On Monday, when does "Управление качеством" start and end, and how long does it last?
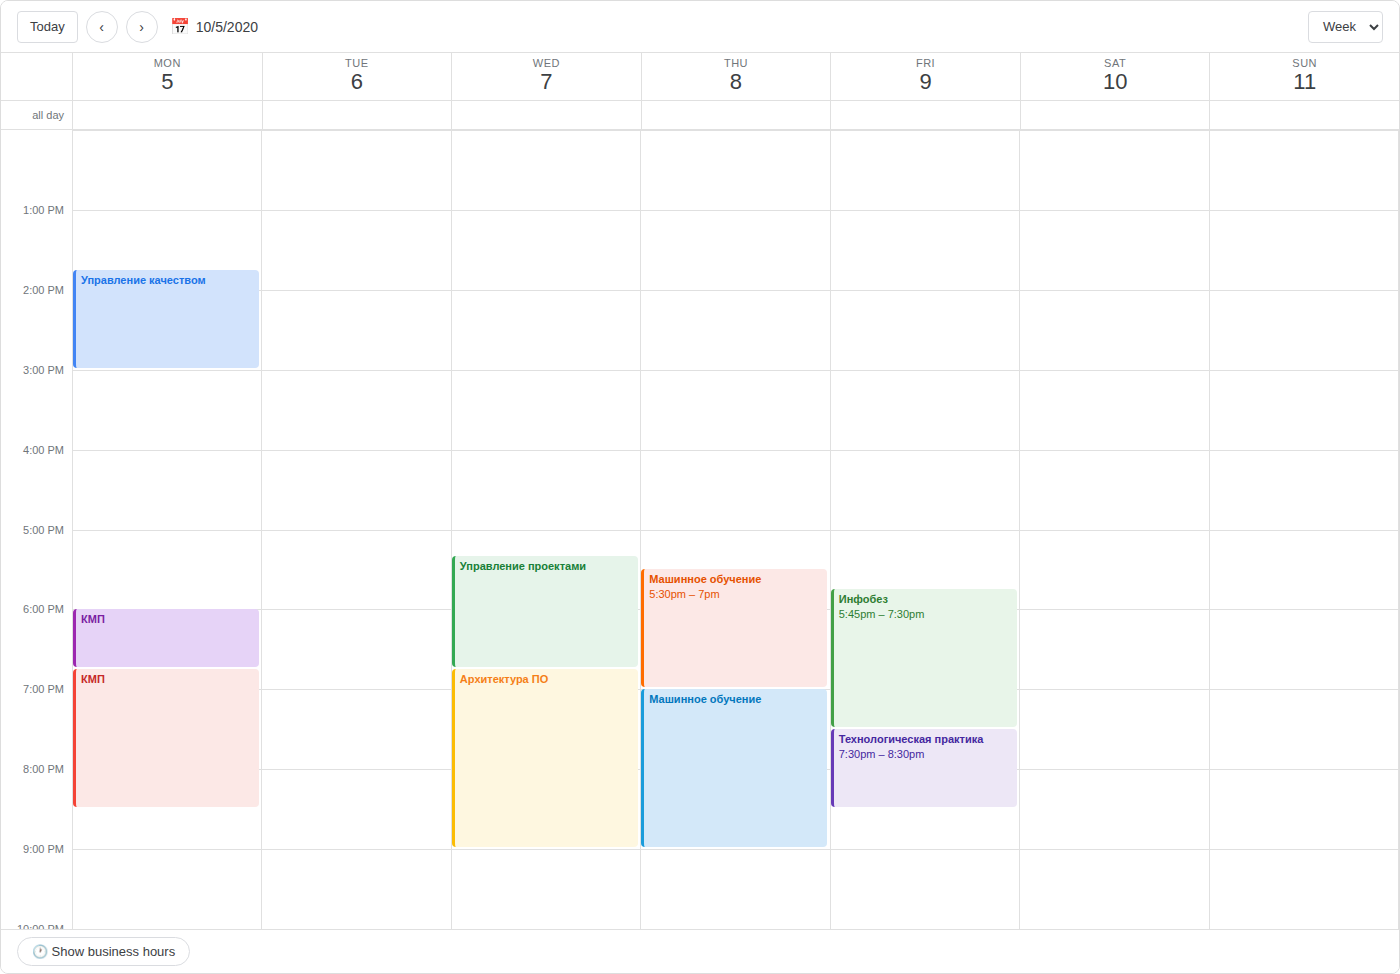
13:45 to 15:00, 1 hour 15 minutes